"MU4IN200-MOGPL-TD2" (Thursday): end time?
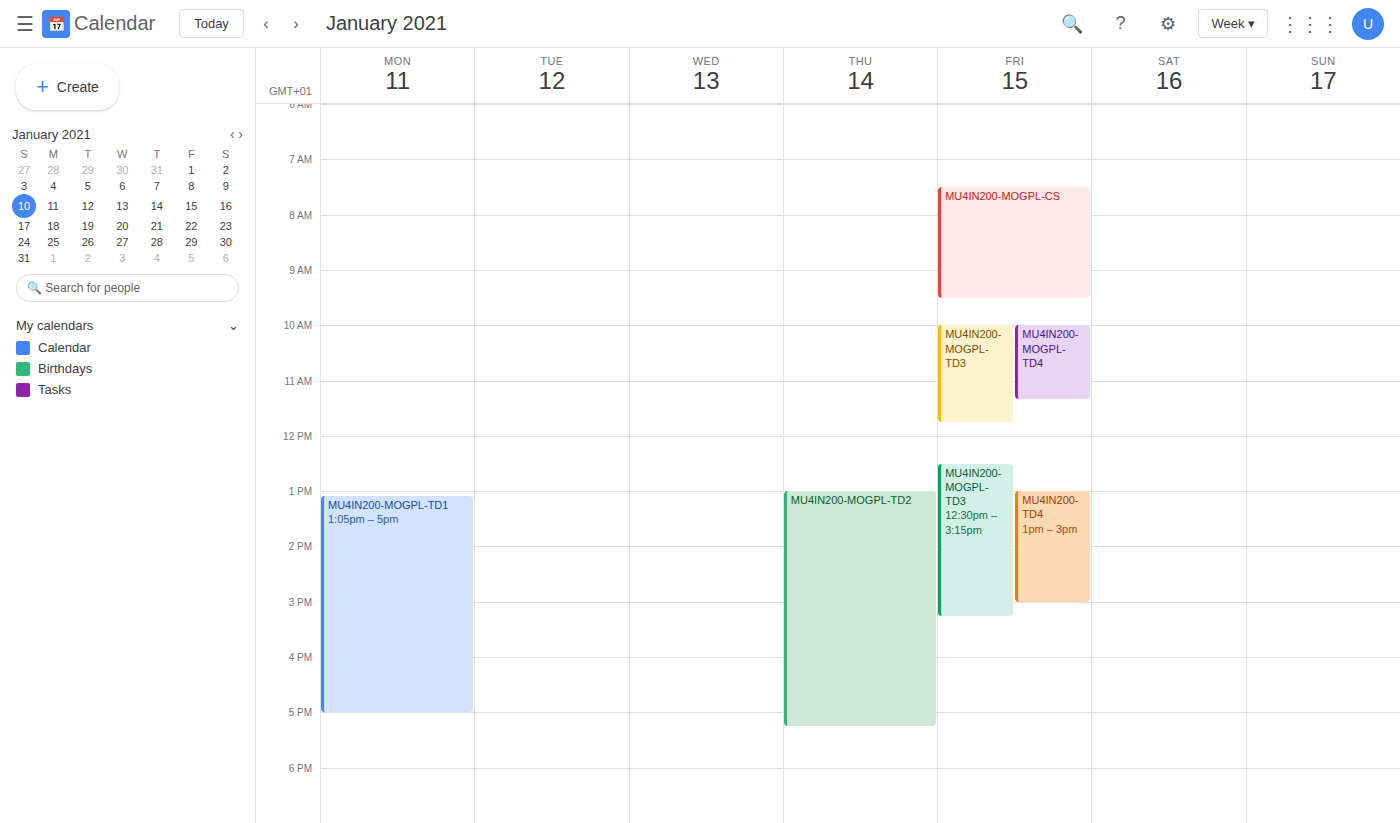
5:15 PM